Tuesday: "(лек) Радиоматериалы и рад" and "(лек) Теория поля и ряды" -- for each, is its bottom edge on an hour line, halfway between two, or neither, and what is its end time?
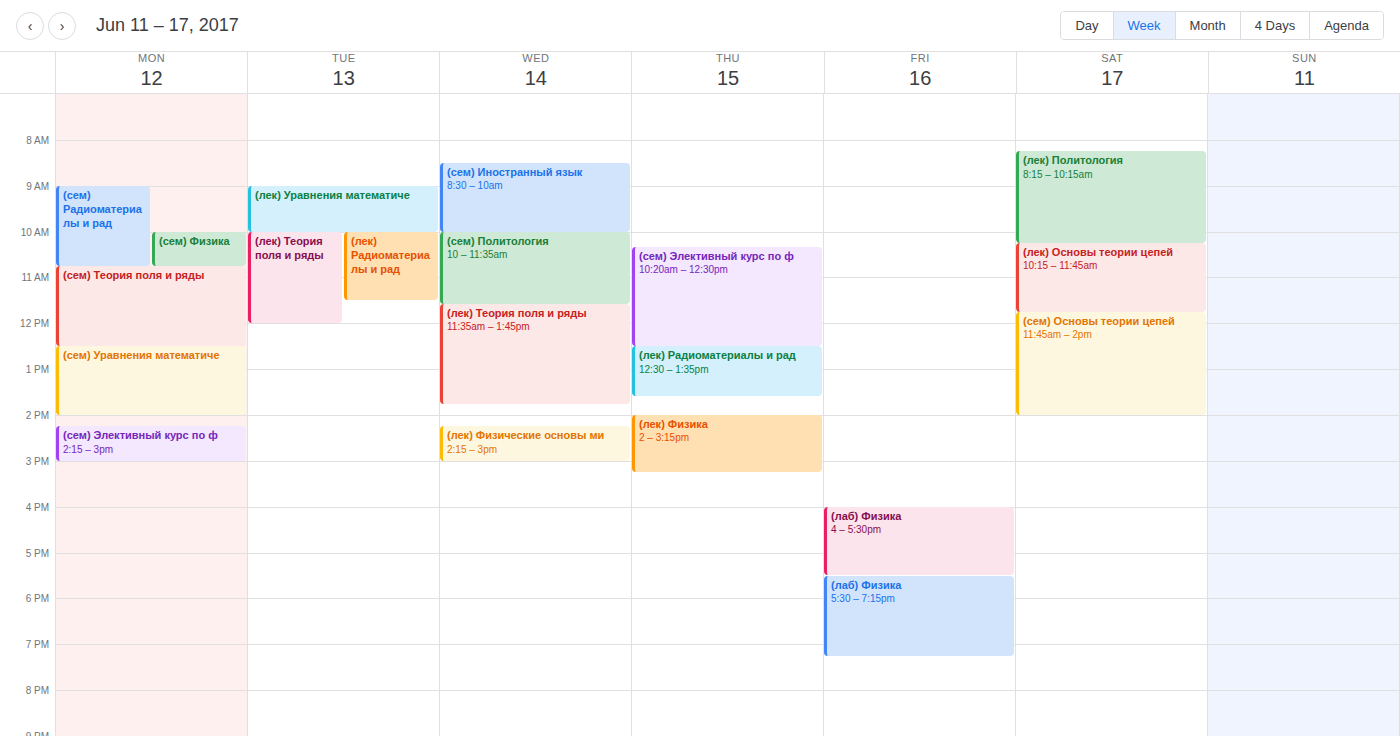
"(лек) Радиоматериалы и рад": 11:30 AM, halfway between the 11 AM and 12 PM lines. "(лек) Теория поля и ряды": 12:00 PM, exactly on the 12 PM line.